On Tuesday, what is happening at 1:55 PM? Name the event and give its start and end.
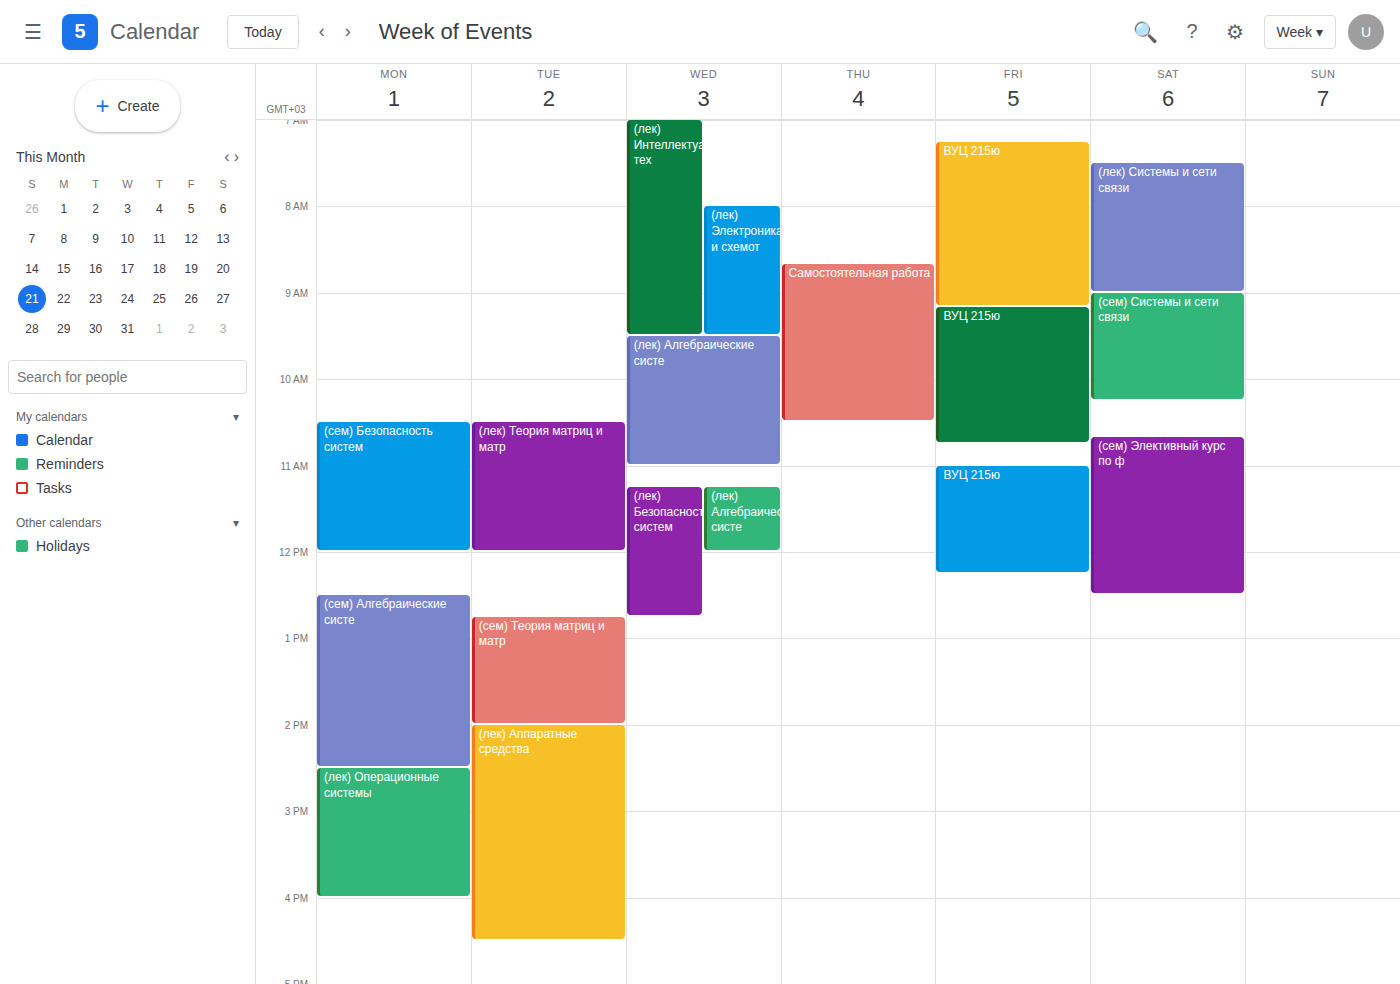
"(сем) Теория матриц и матр", 12:45 PM to 2:00 PM